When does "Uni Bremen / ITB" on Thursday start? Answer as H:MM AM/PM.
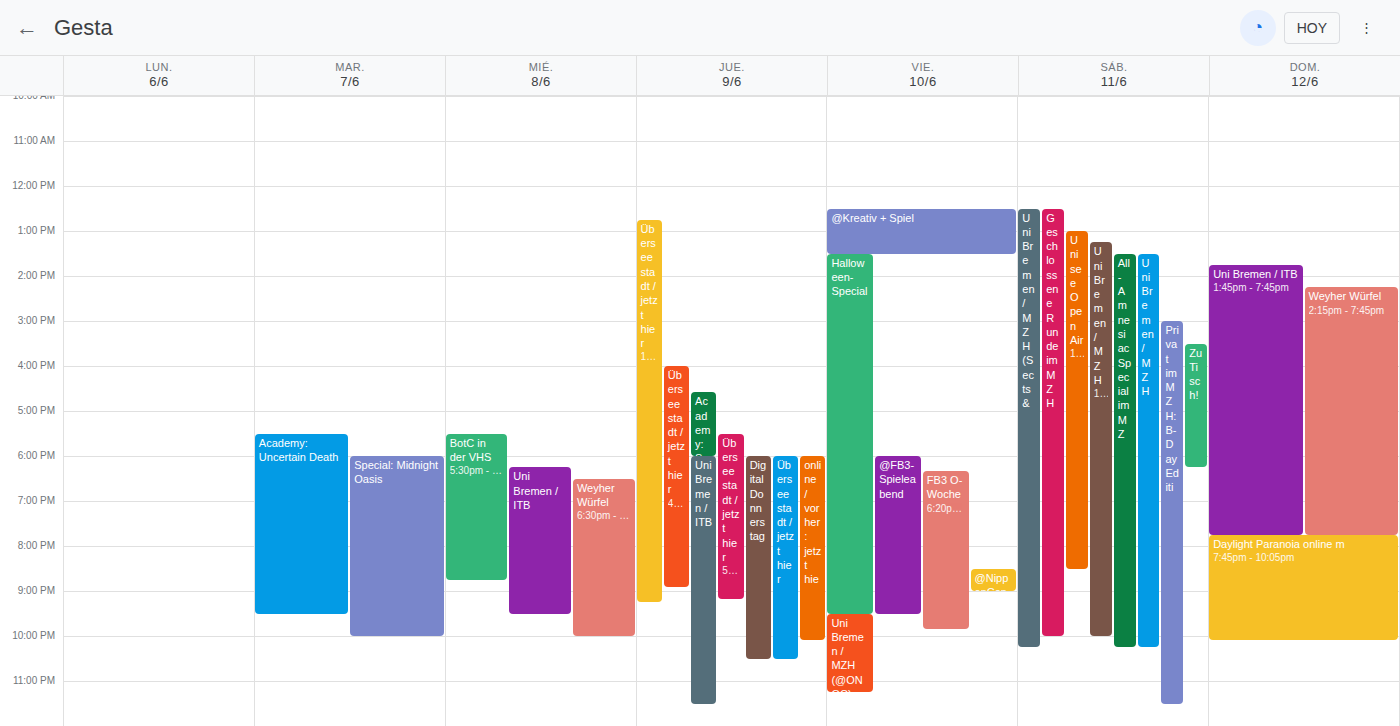
6:00 PM